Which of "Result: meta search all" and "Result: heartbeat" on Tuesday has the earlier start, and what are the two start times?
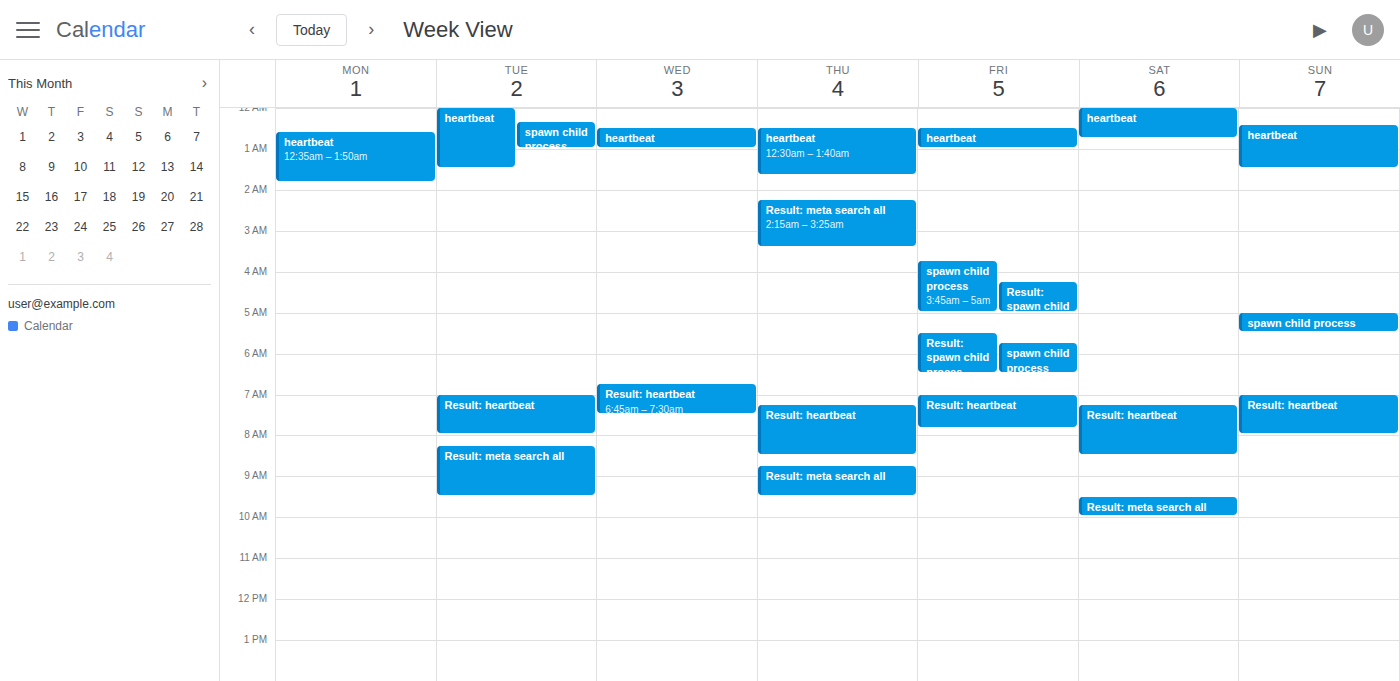
"Result: heartbeat" 07:00; "Result: meta search all" 08:15.